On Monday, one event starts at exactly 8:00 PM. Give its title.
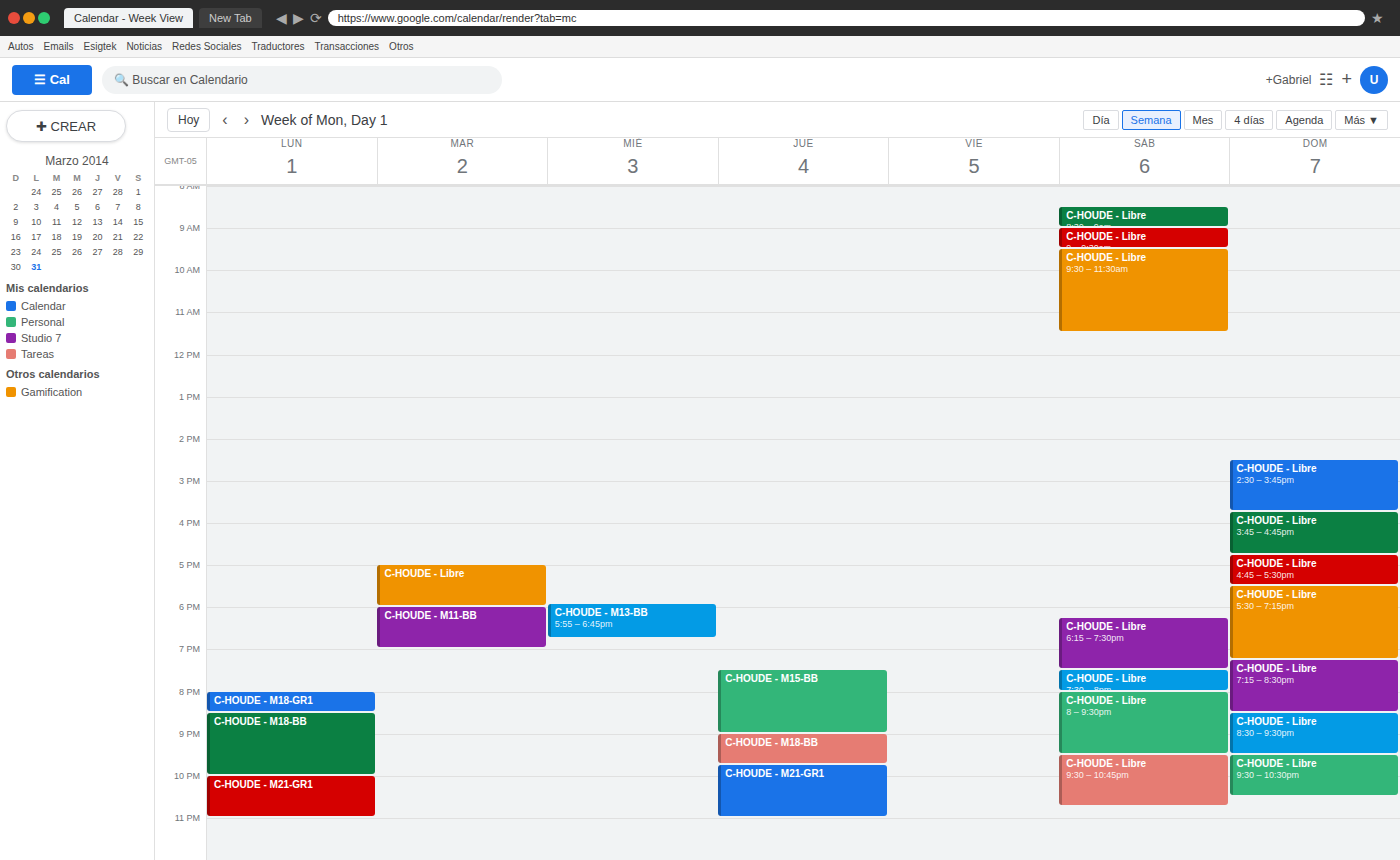
"C-HOUDE - M18-GR1"